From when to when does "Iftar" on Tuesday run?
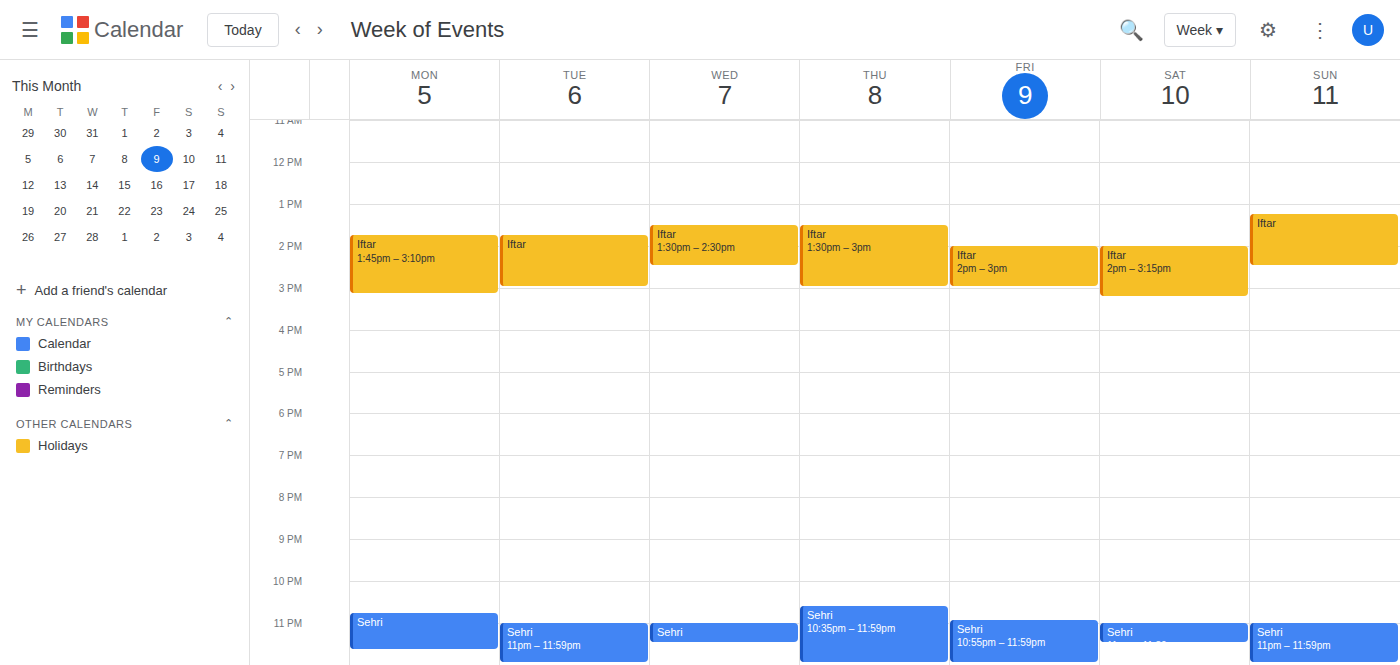
1:45 PM to 3:00 PM